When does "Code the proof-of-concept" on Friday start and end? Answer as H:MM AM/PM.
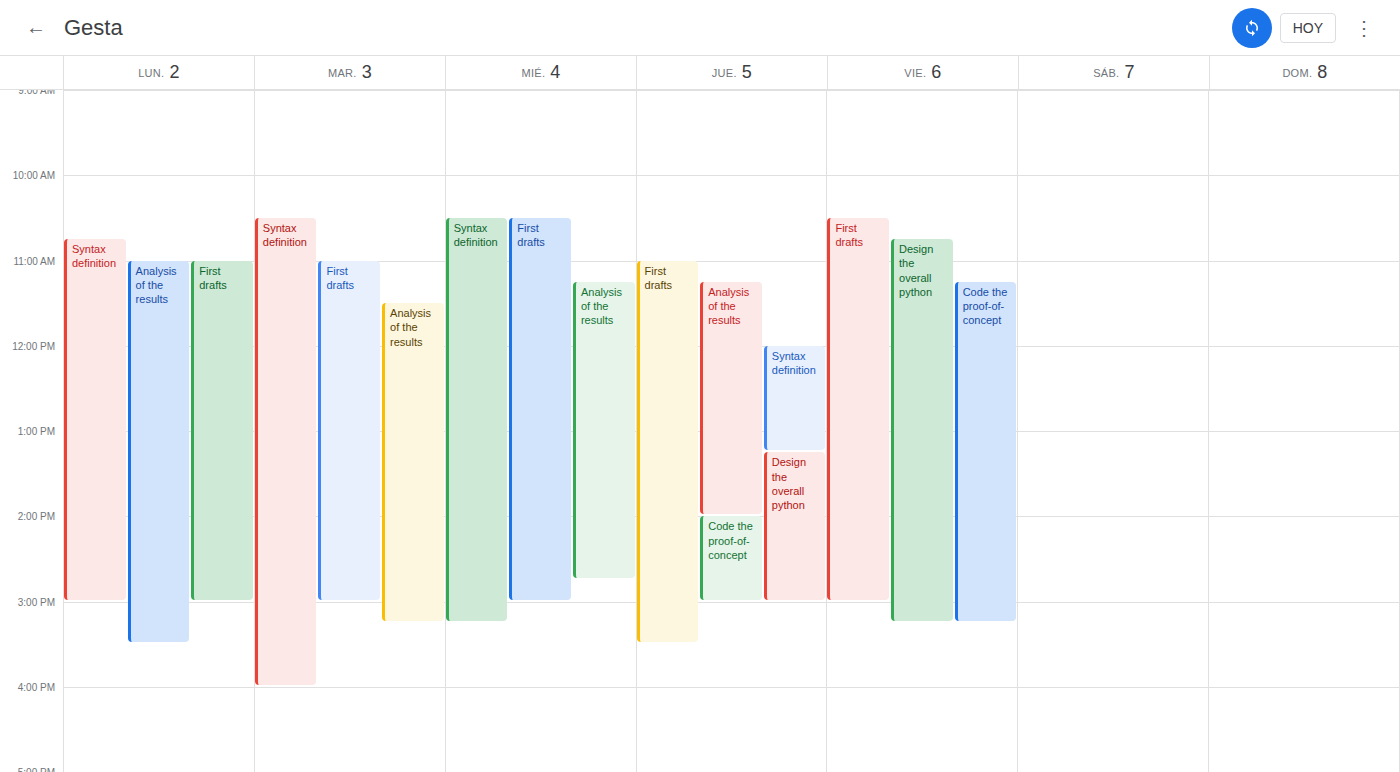
11:15 AM to 3:15 PM